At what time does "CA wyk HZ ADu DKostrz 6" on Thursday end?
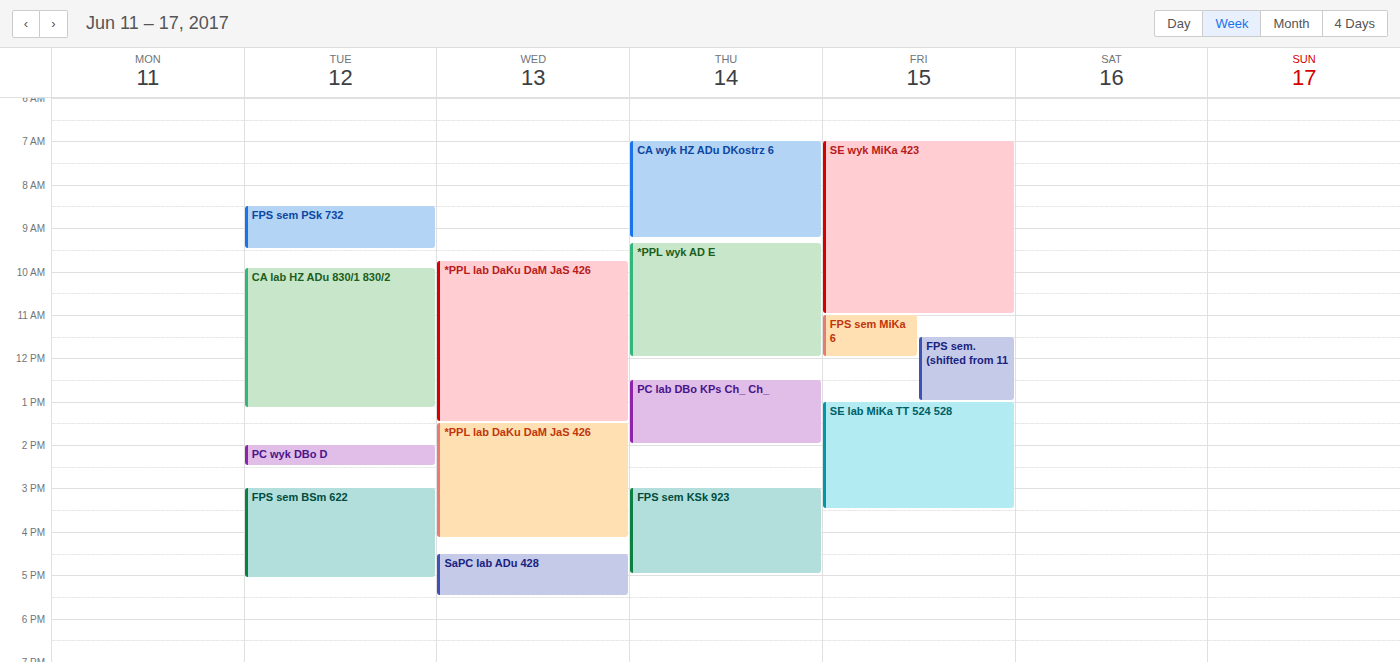
9:15 AM